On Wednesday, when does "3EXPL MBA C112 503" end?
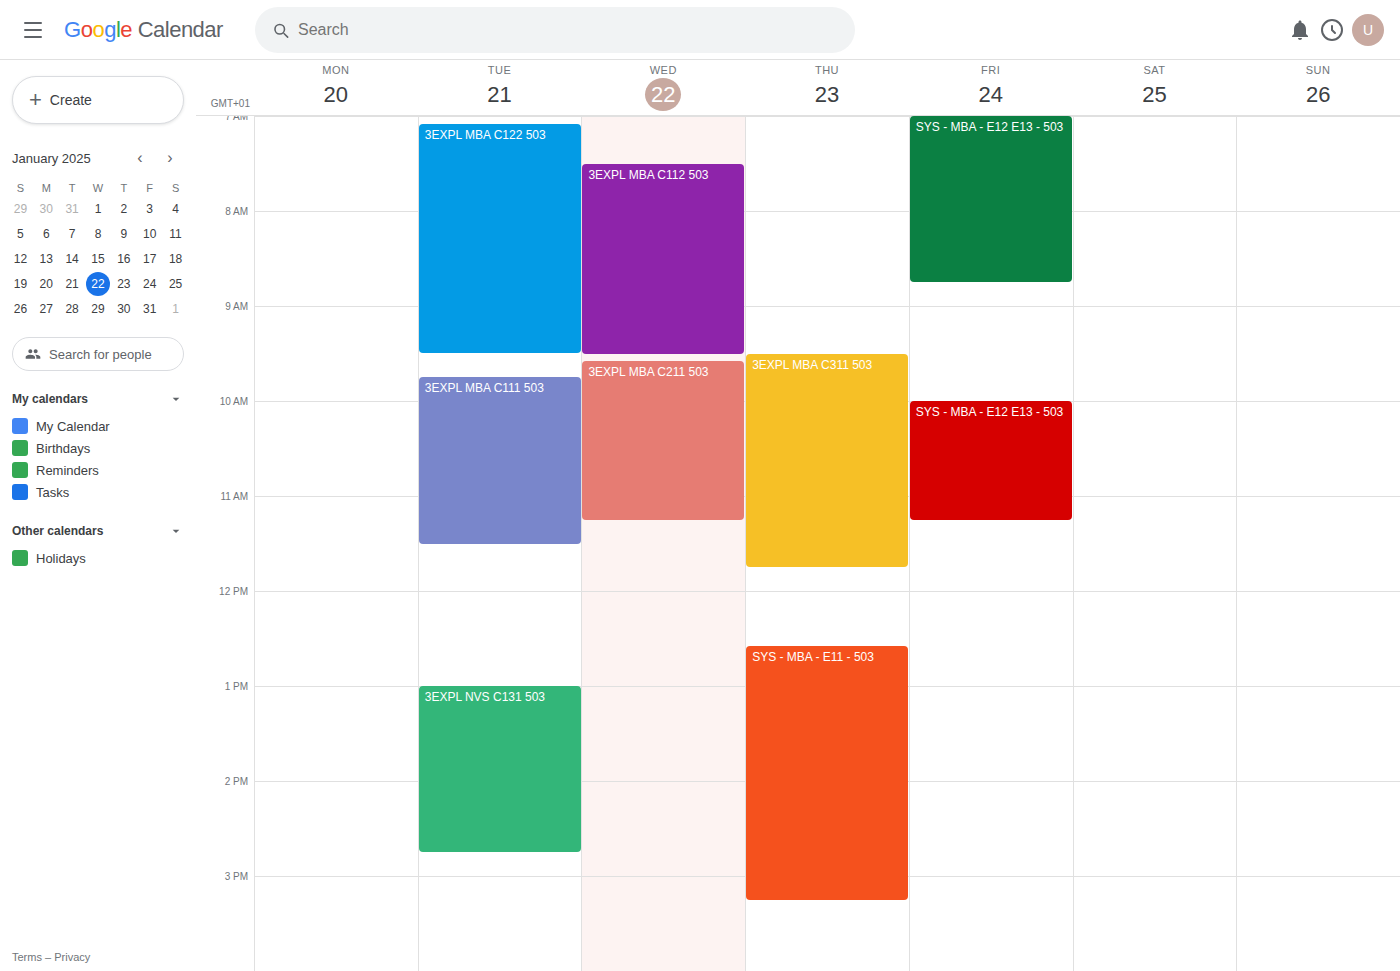
9:30 AM